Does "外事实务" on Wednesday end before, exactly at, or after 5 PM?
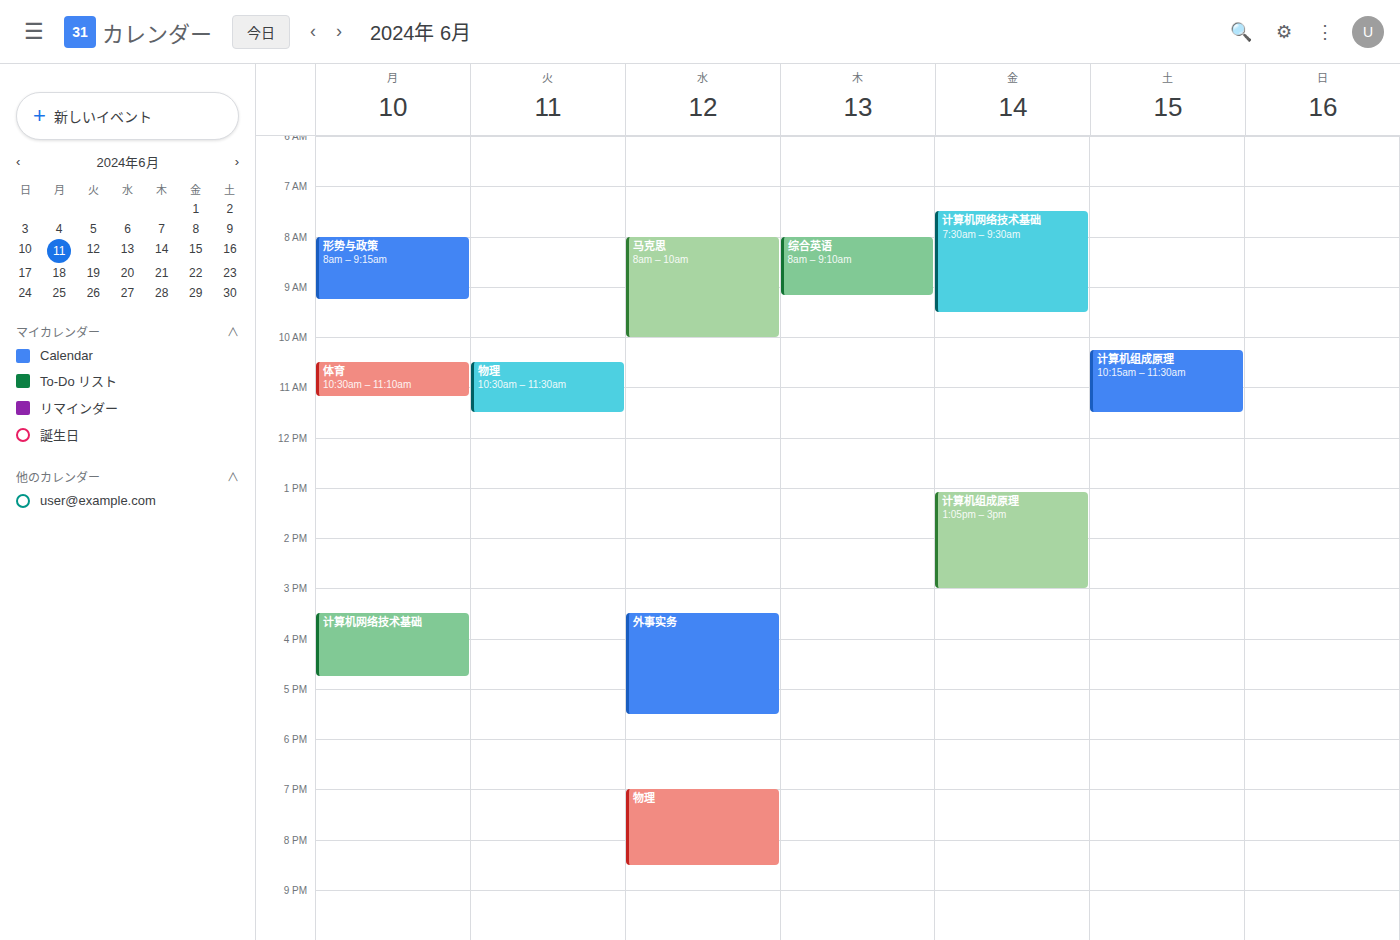
5:30 PM -- after 5 PM, 30 minutes below the 5 PM line.